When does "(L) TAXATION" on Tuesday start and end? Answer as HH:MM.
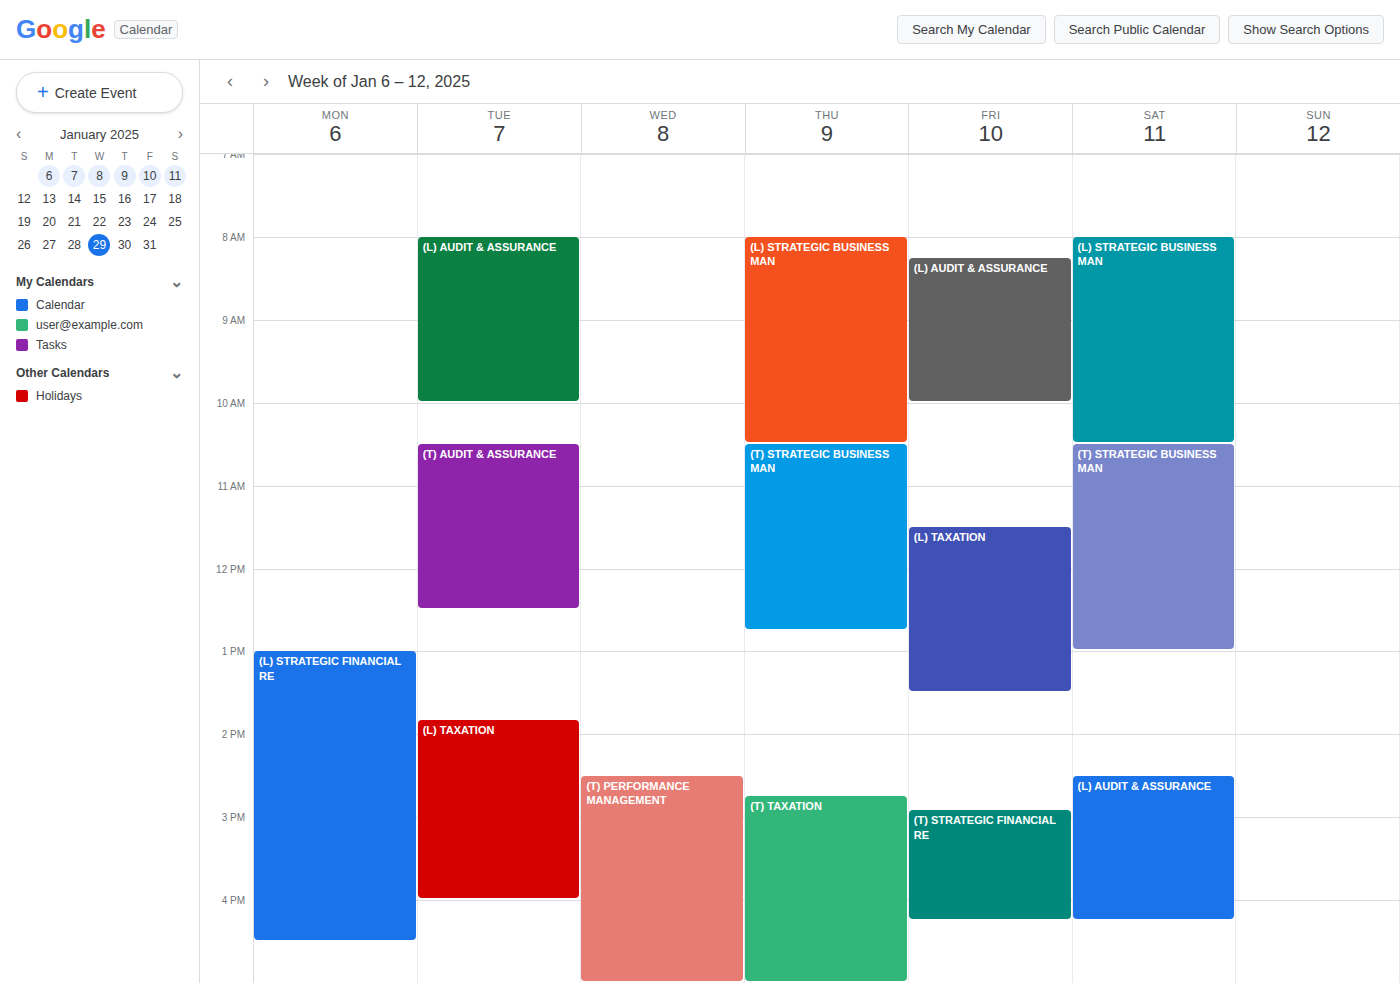
13:50 to 16:00